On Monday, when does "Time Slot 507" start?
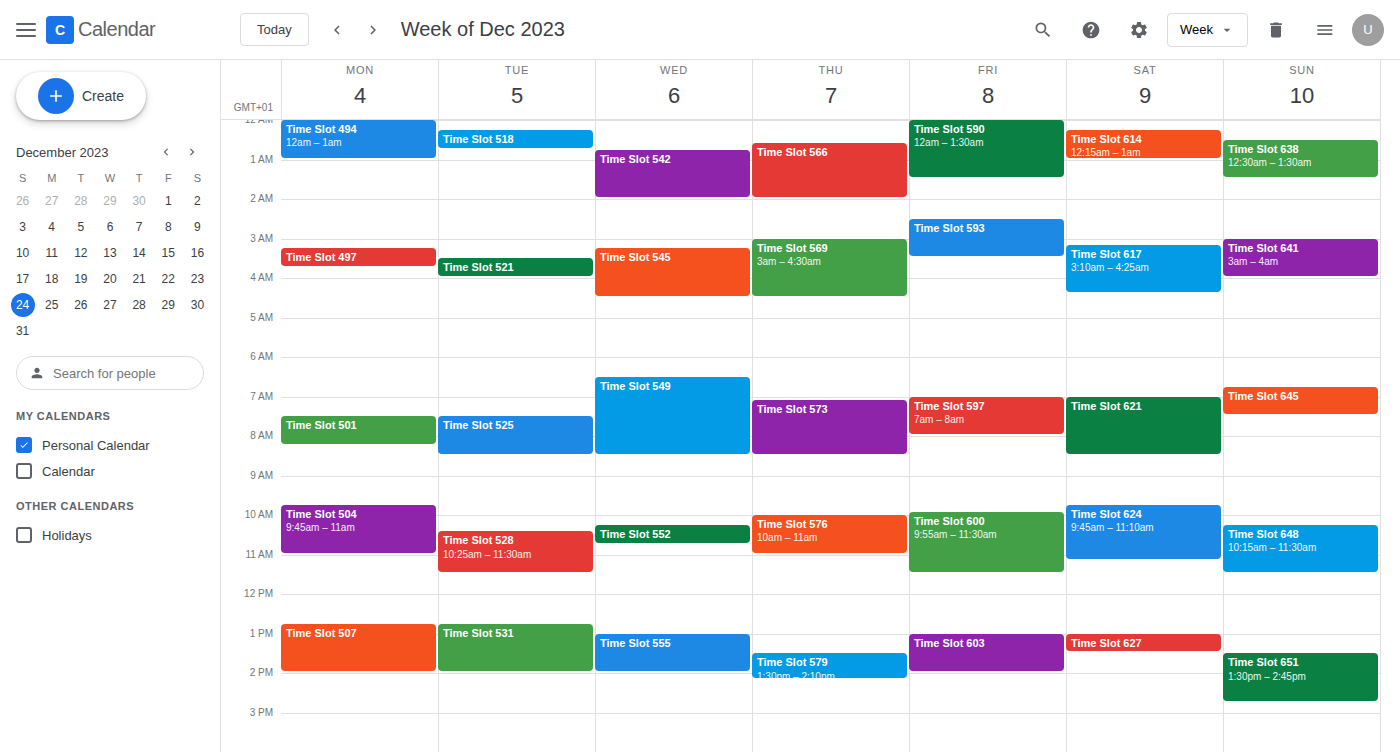
12:45